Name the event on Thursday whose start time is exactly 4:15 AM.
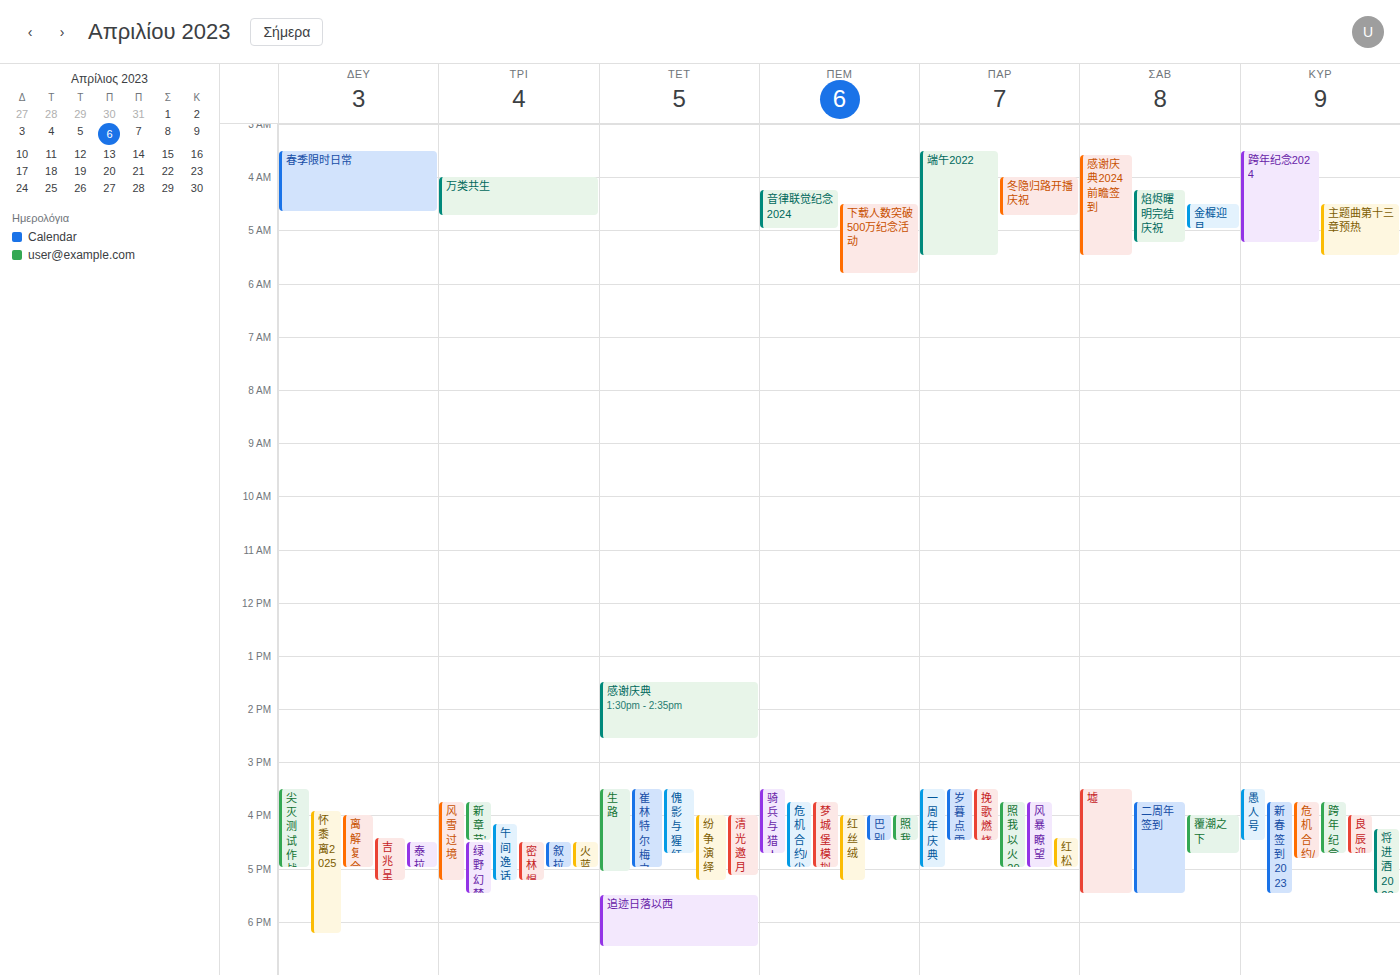
"音律联觉纪念2024"